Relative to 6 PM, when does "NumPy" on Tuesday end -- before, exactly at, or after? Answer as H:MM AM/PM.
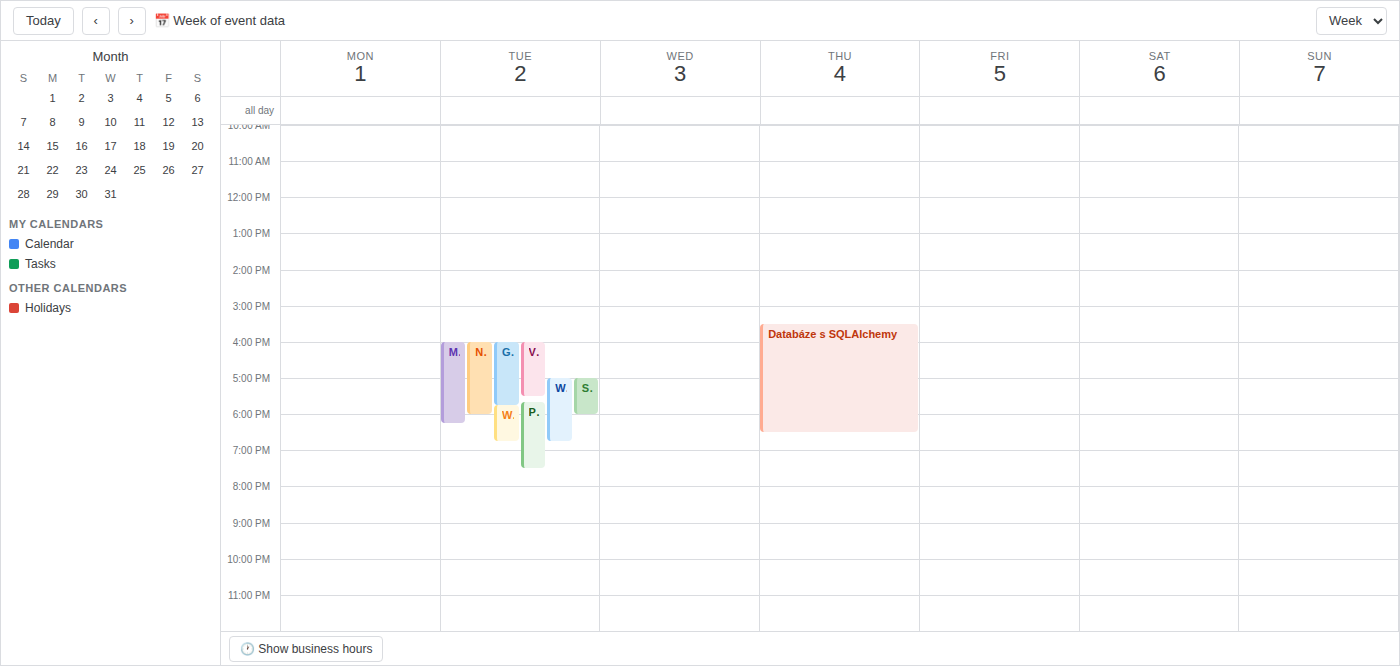
6:00 PM -- exactly at 6 PM, on the 6 PM line.